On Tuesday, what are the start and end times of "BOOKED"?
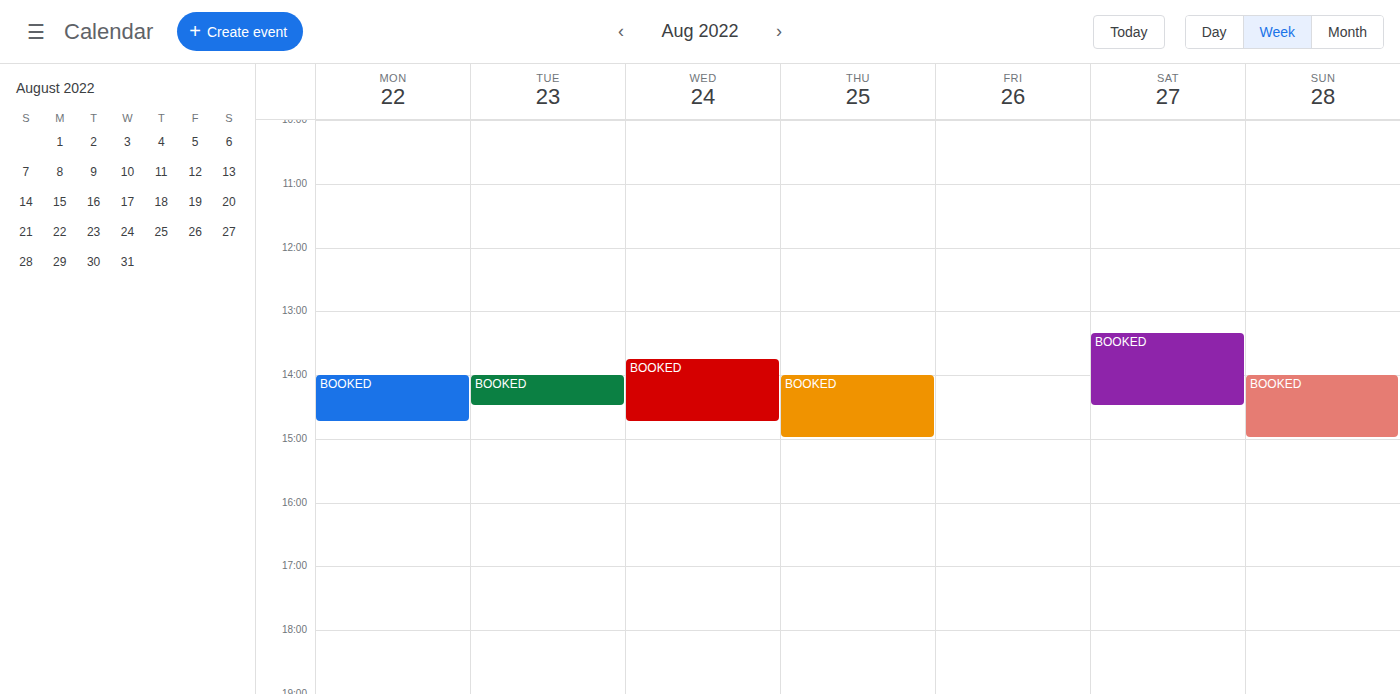
2:00 PM to 2:30 PM